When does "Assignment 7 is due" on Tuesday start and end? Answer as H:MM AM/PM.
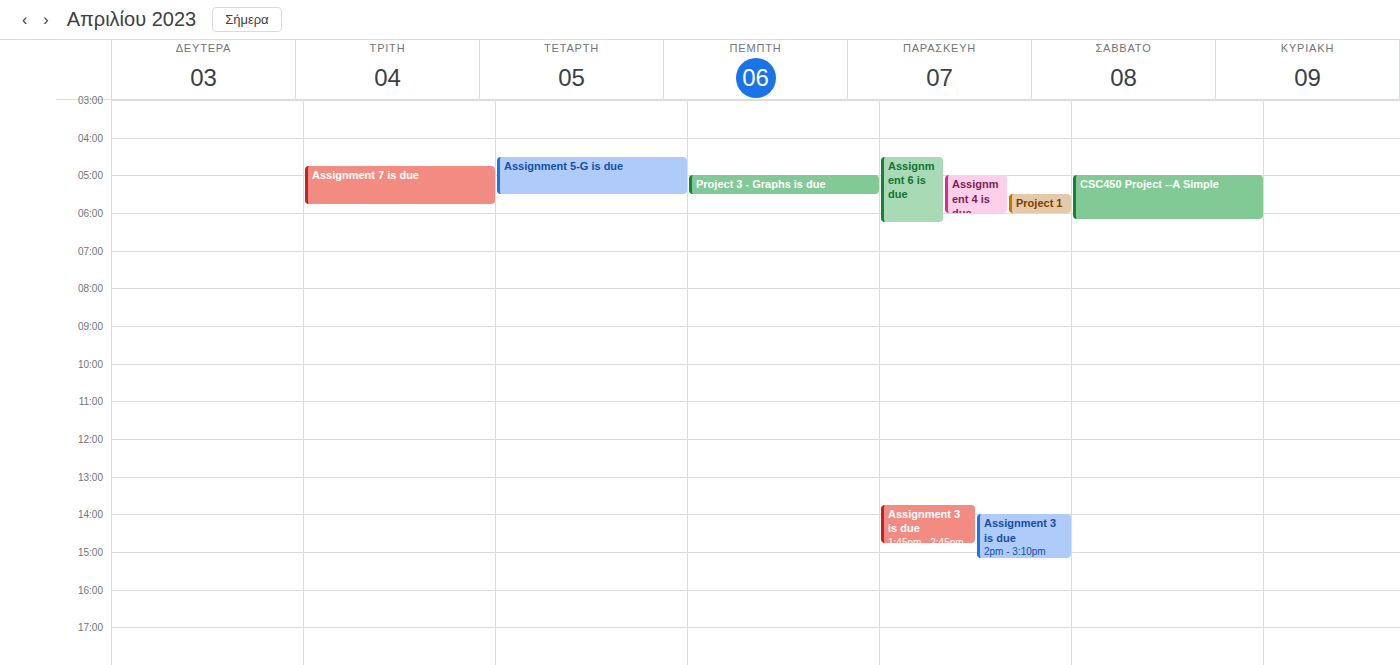
4:45 AM to 5:45 AM